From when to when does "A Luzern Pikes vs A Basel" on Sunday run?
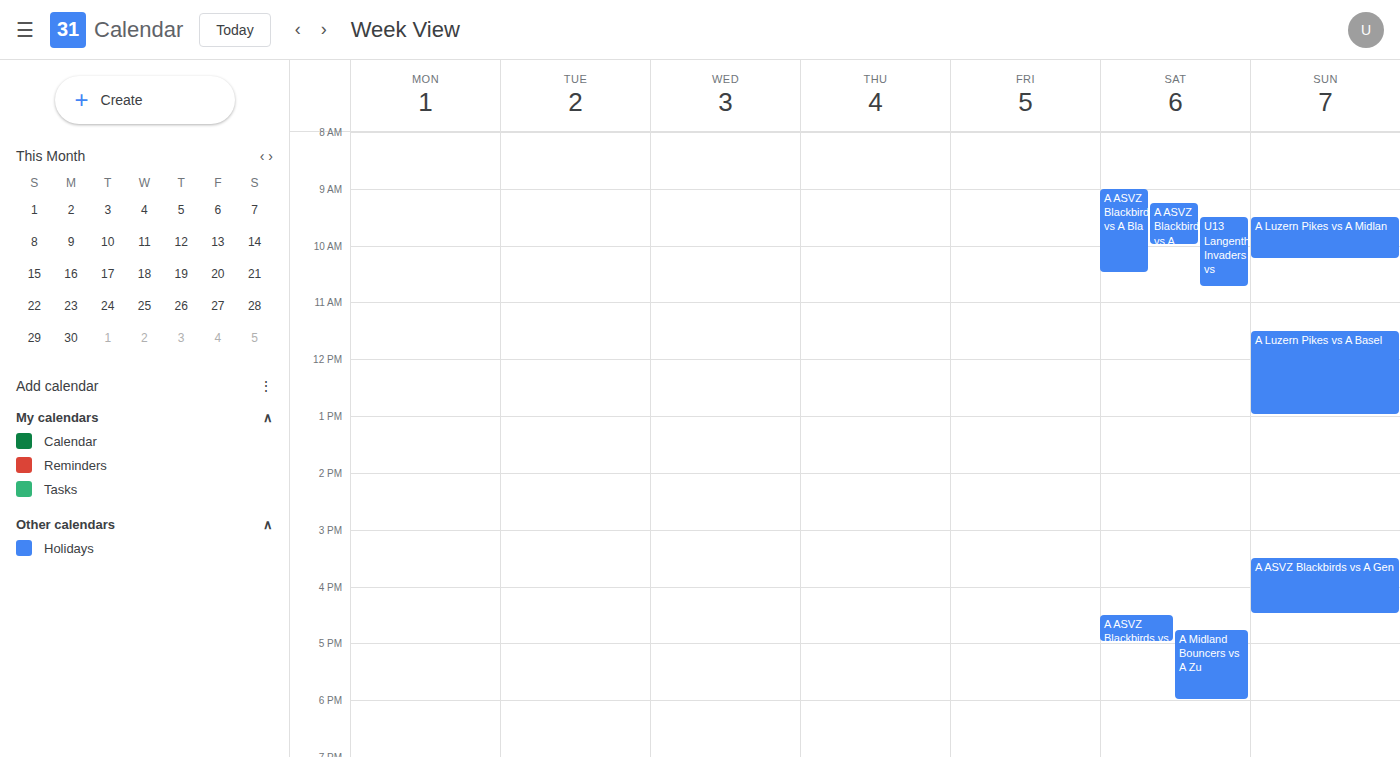
11:30 AM to 1:00 PM